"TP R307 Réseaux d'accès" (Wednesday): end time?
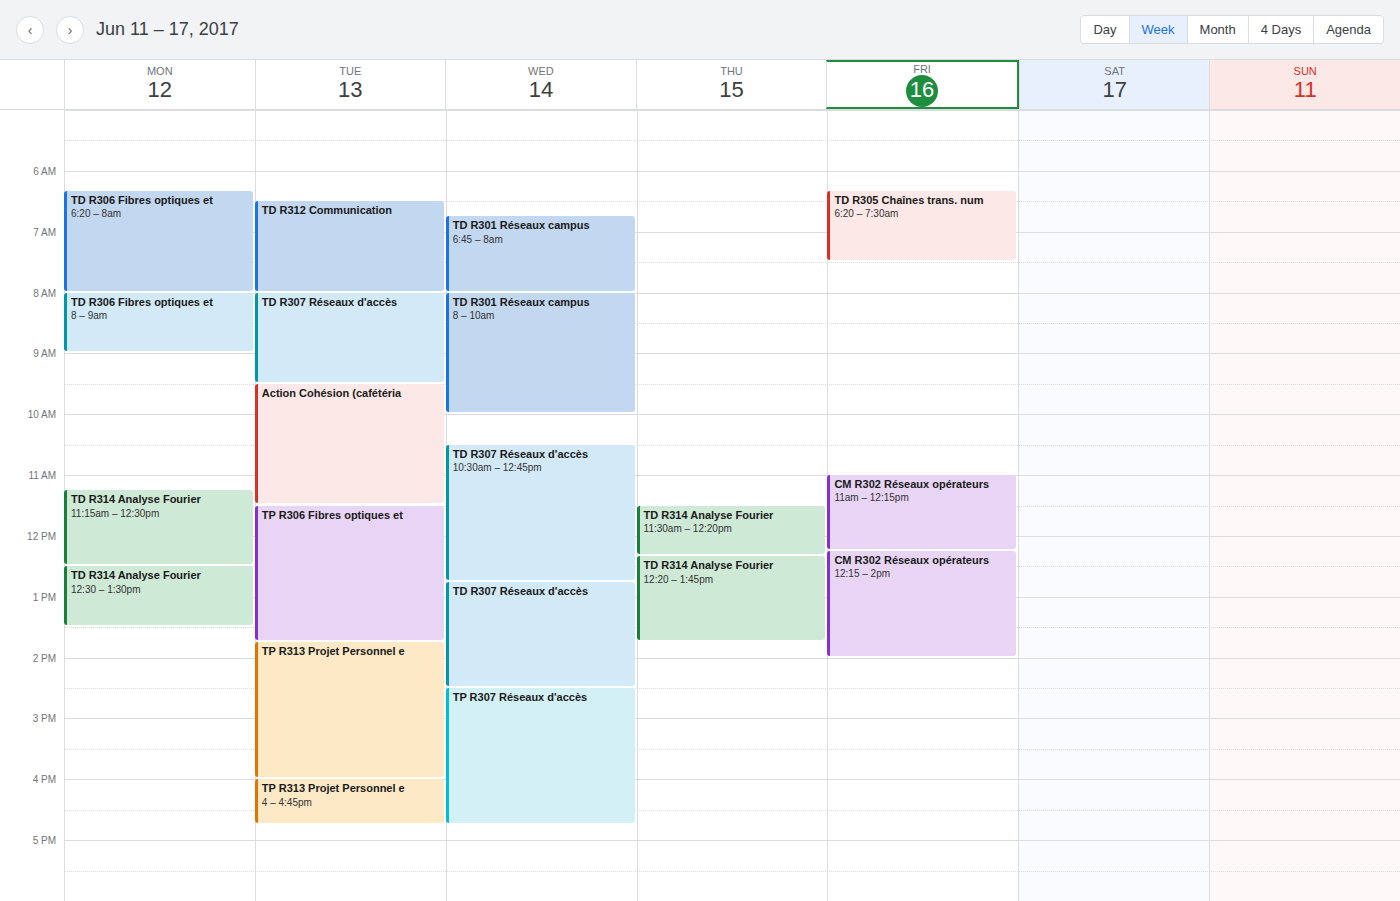
4:45 PM